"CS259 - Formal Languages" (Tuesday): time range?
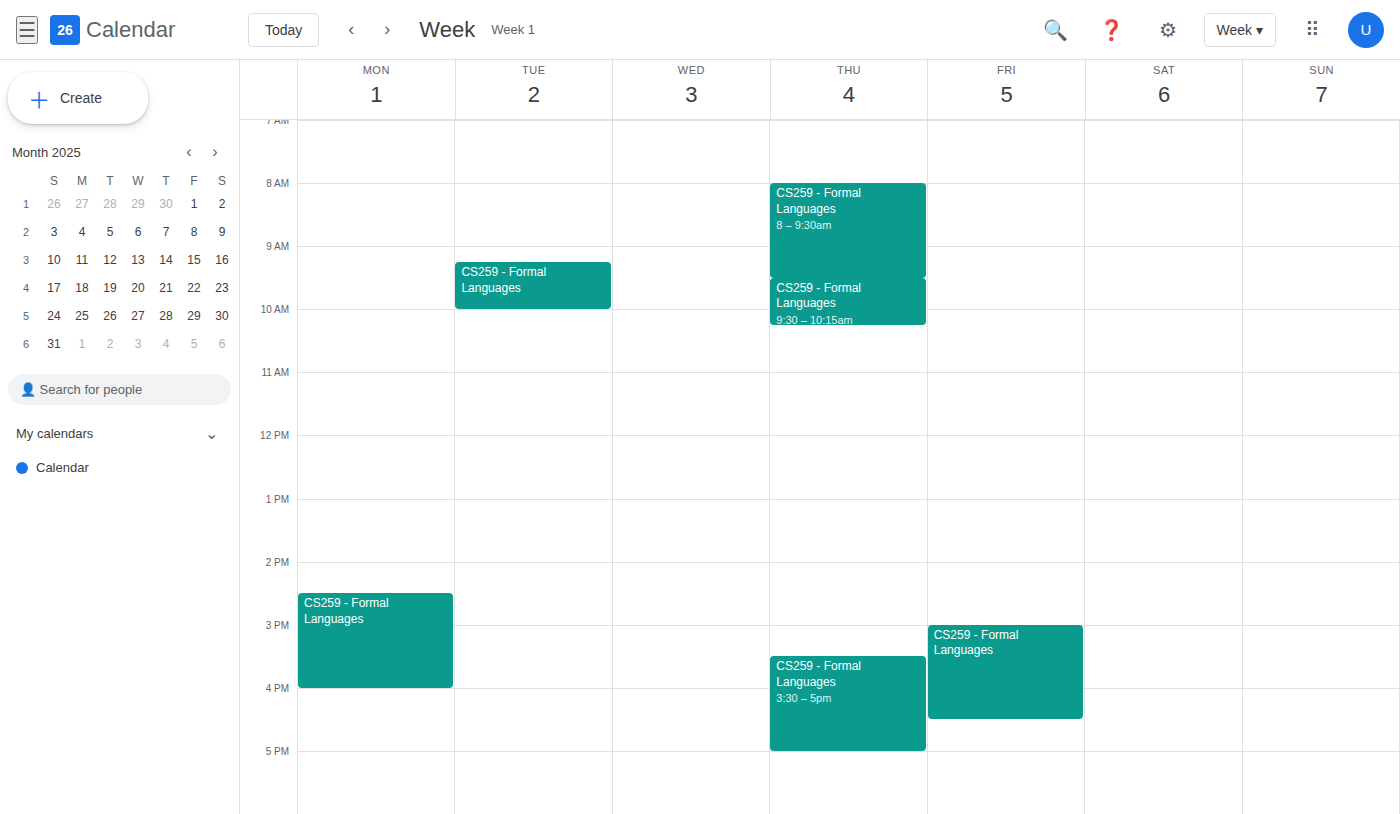
9:15 AM to 10:00 AM